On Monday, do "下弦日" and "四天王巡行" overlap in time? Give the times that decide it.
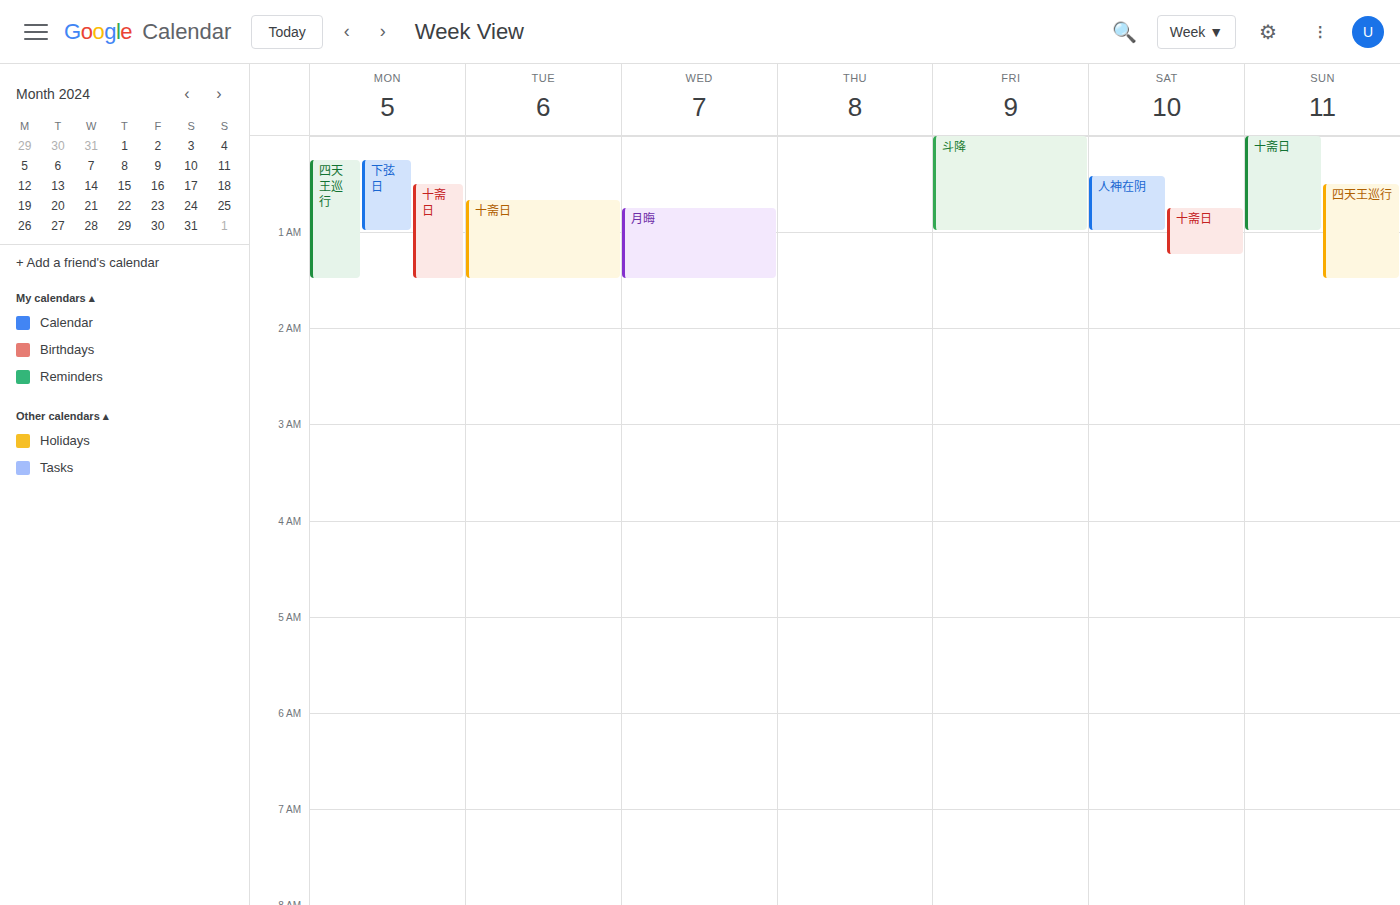
"下弦日" runs 12:15 AM to 1:00 AM, inside "四天王巡行" -- they overlap.